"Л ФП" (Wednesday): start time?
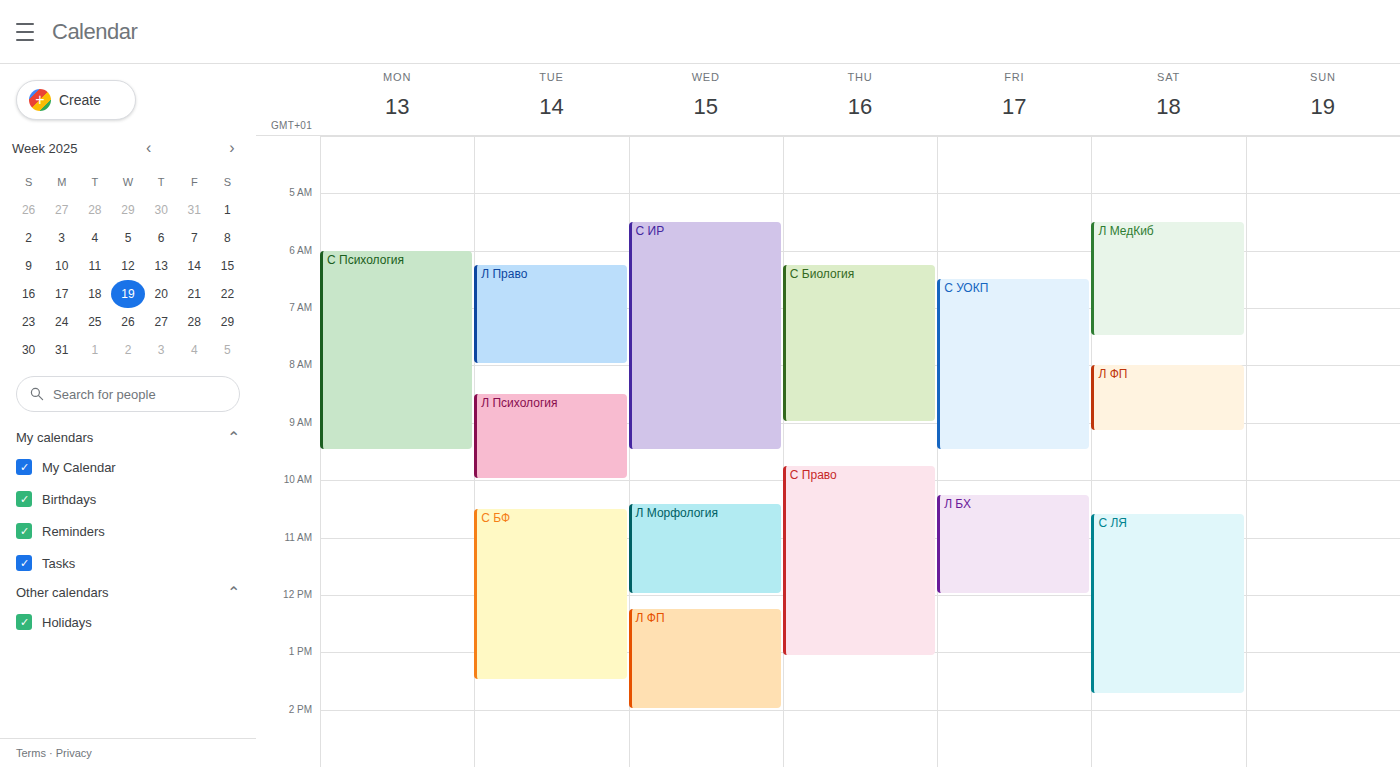
12:15 PM